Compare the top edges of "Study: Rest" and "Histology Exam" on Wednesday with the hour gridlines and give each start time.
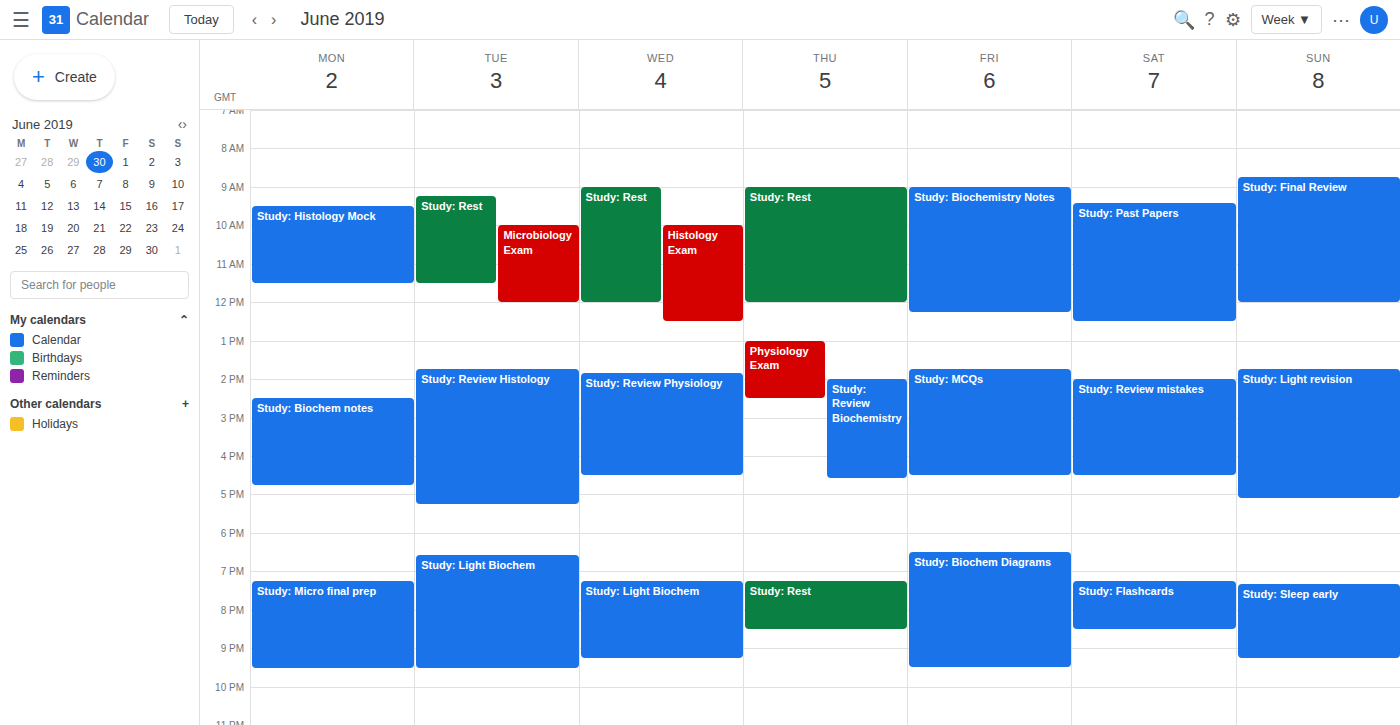
"Study: Rest": 9:00 AM, exactly on the 9 AM line. "Histology Exam": 10:00 AM, exactly on the 10 AM line.